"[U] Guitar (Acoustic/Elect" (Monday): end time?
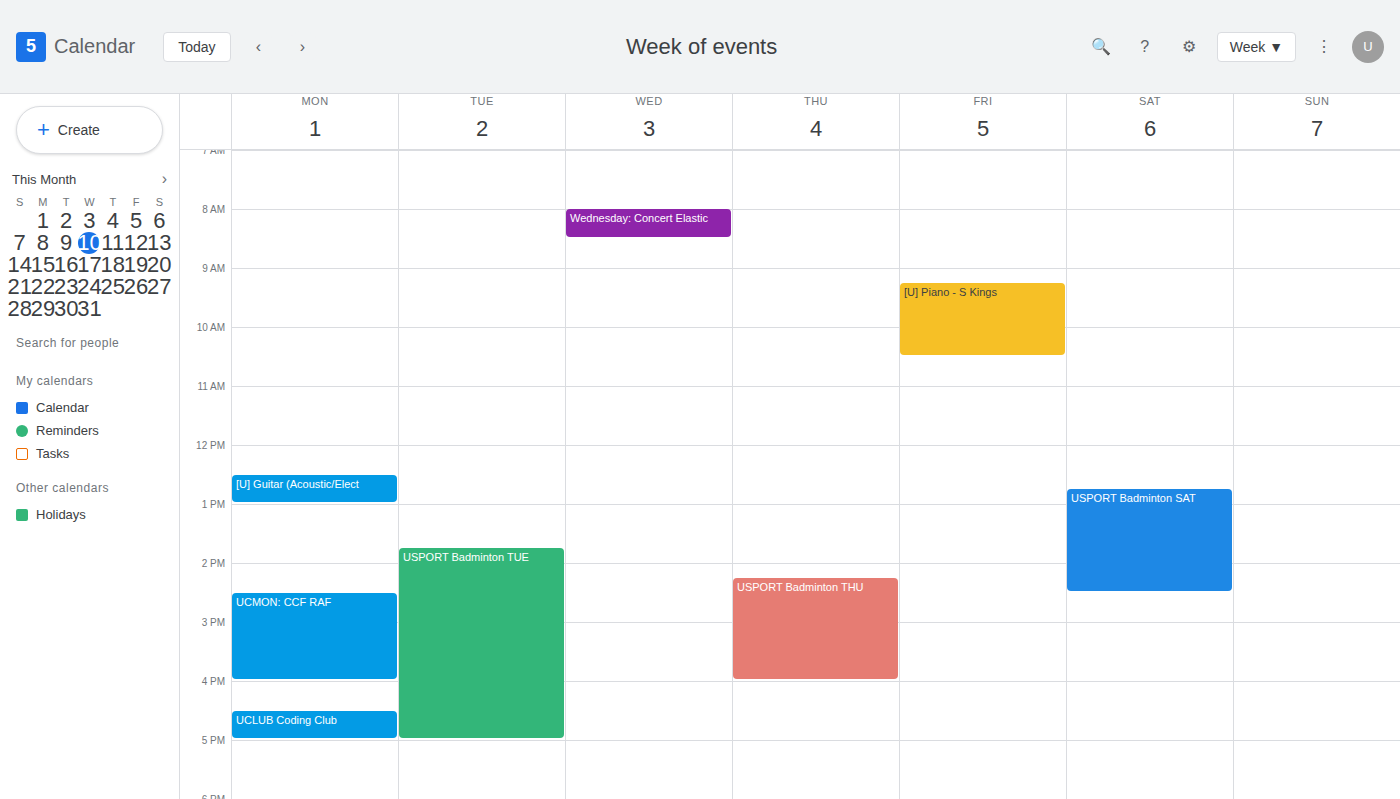
13:00